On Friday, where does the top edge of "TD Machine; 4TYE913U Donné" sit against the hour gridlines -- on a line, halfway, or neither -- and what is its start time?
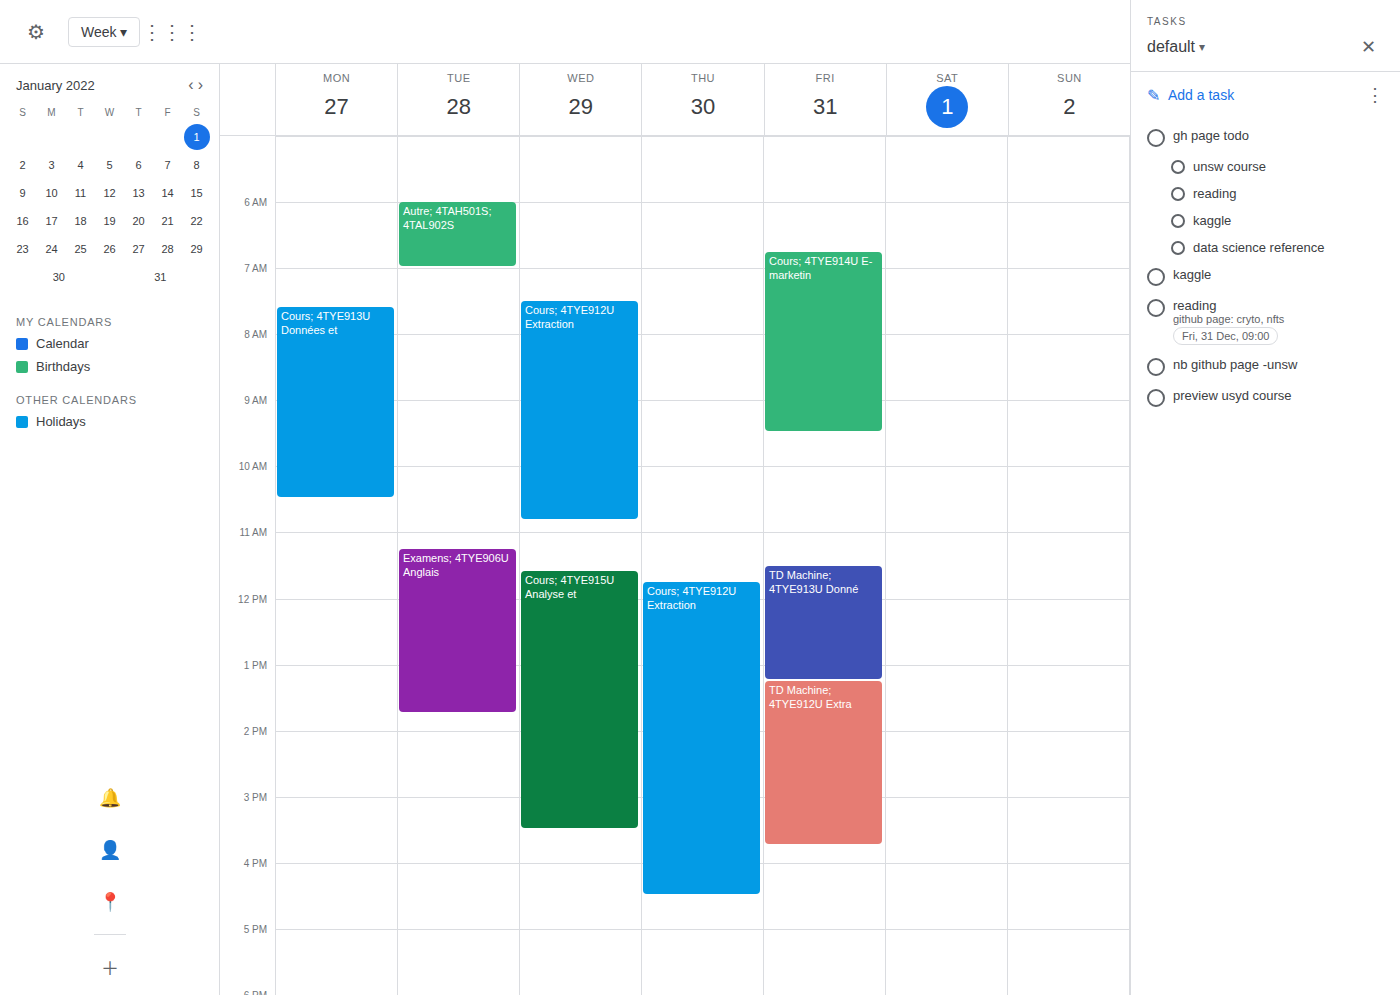
11:30 AM -- halfway between the 11 AM and 12 PM lines.